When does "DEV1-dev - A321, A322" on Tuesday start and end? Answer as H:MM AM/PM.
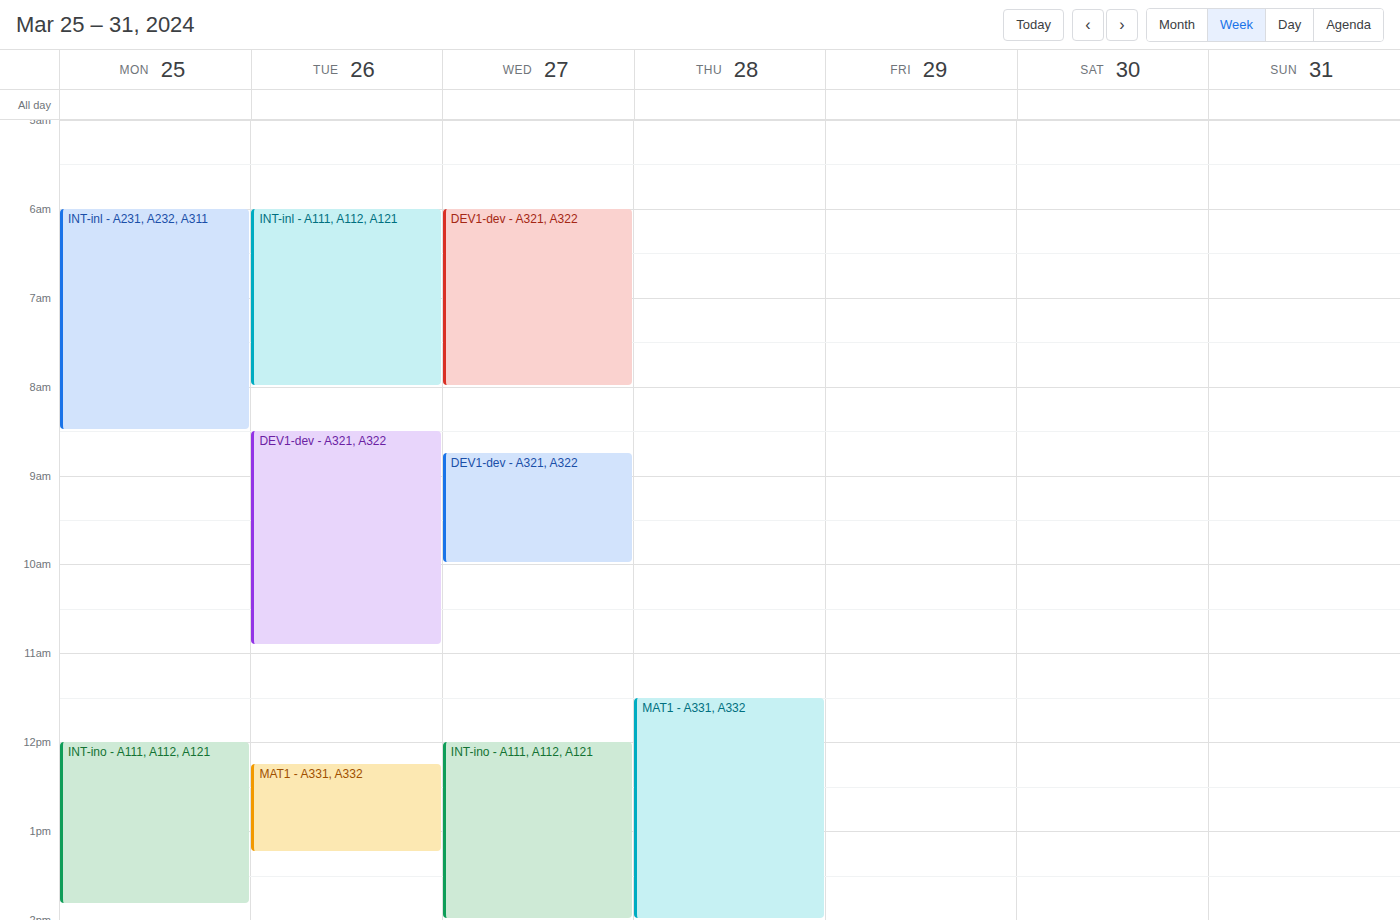
8:30 AM to 10:55 AM